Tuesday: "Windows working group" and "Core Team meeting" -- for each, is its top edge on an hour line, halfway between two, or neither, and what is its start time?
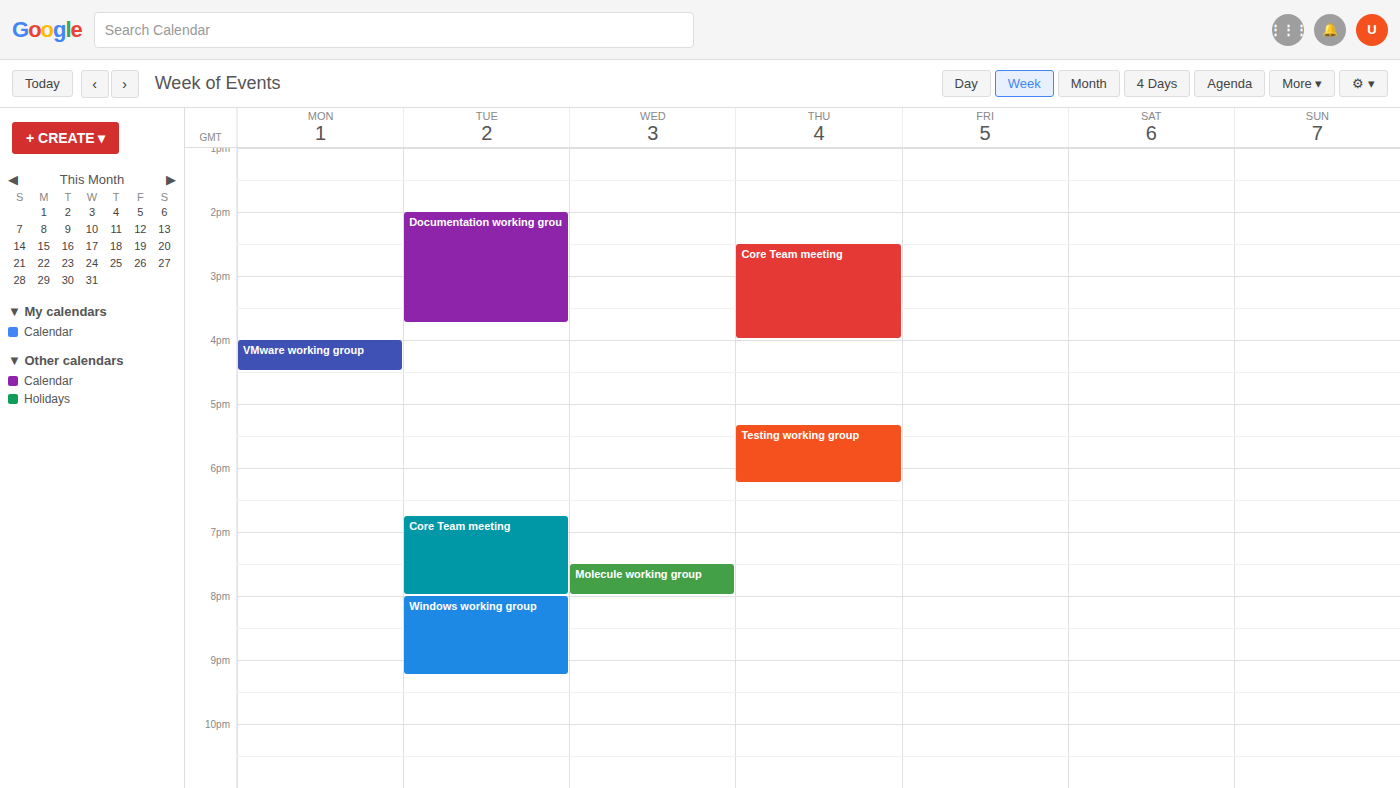
"Windows working group": 8:00 PM, exactly on the 8 PM line. "Core Team meeting": 6:45 PM, neither: three quarters of the way from the 6 PM line to the 7 PM line.